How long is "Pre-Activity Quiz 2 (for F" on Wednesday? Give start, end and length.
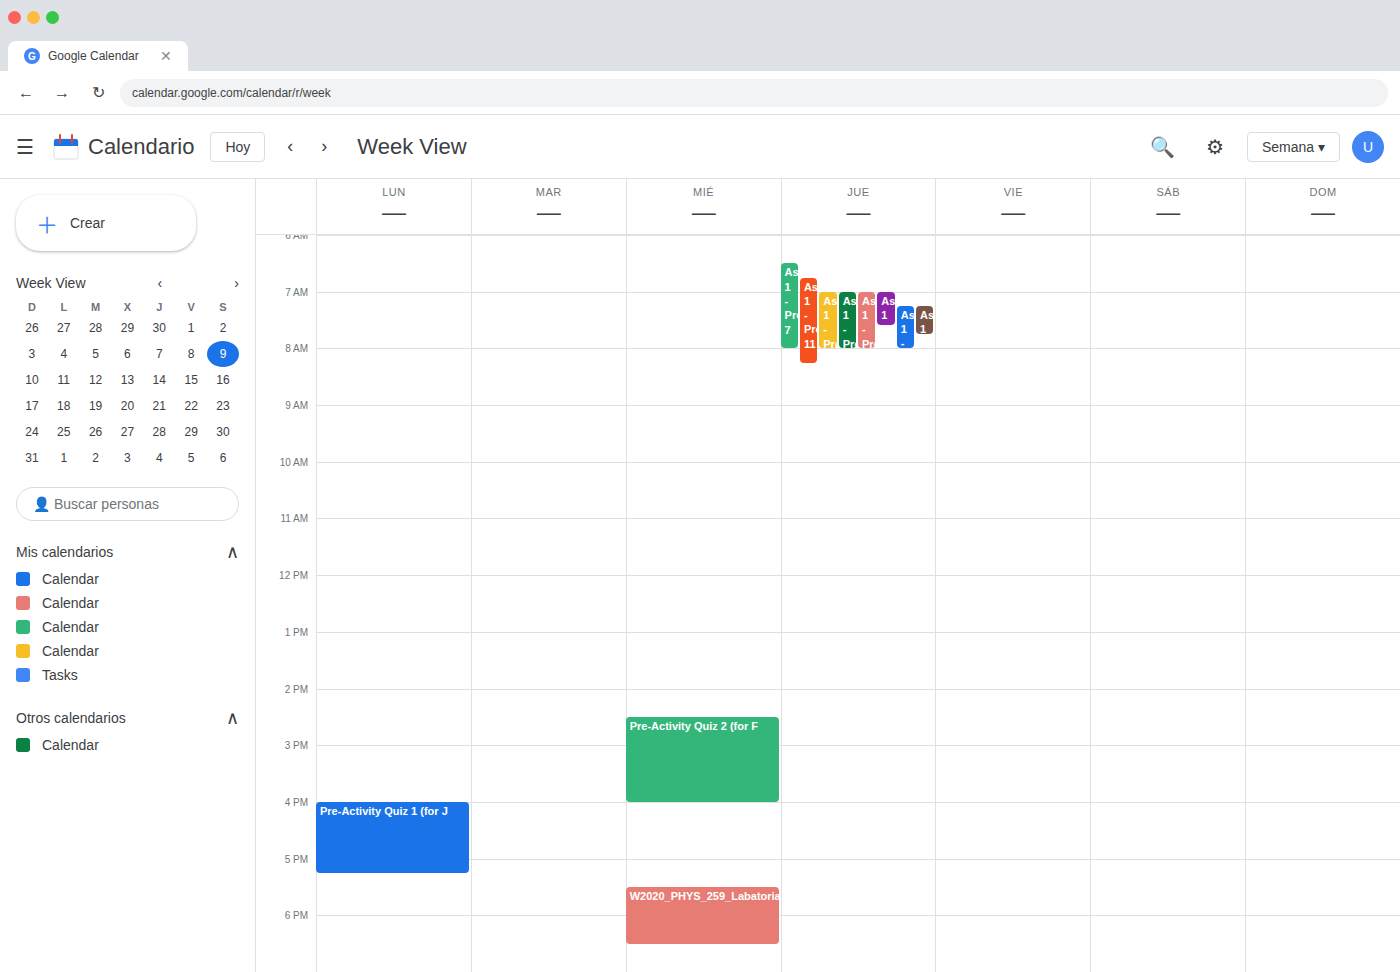
2:30 PM to 4:00 PM, 1 hour 30 minutes